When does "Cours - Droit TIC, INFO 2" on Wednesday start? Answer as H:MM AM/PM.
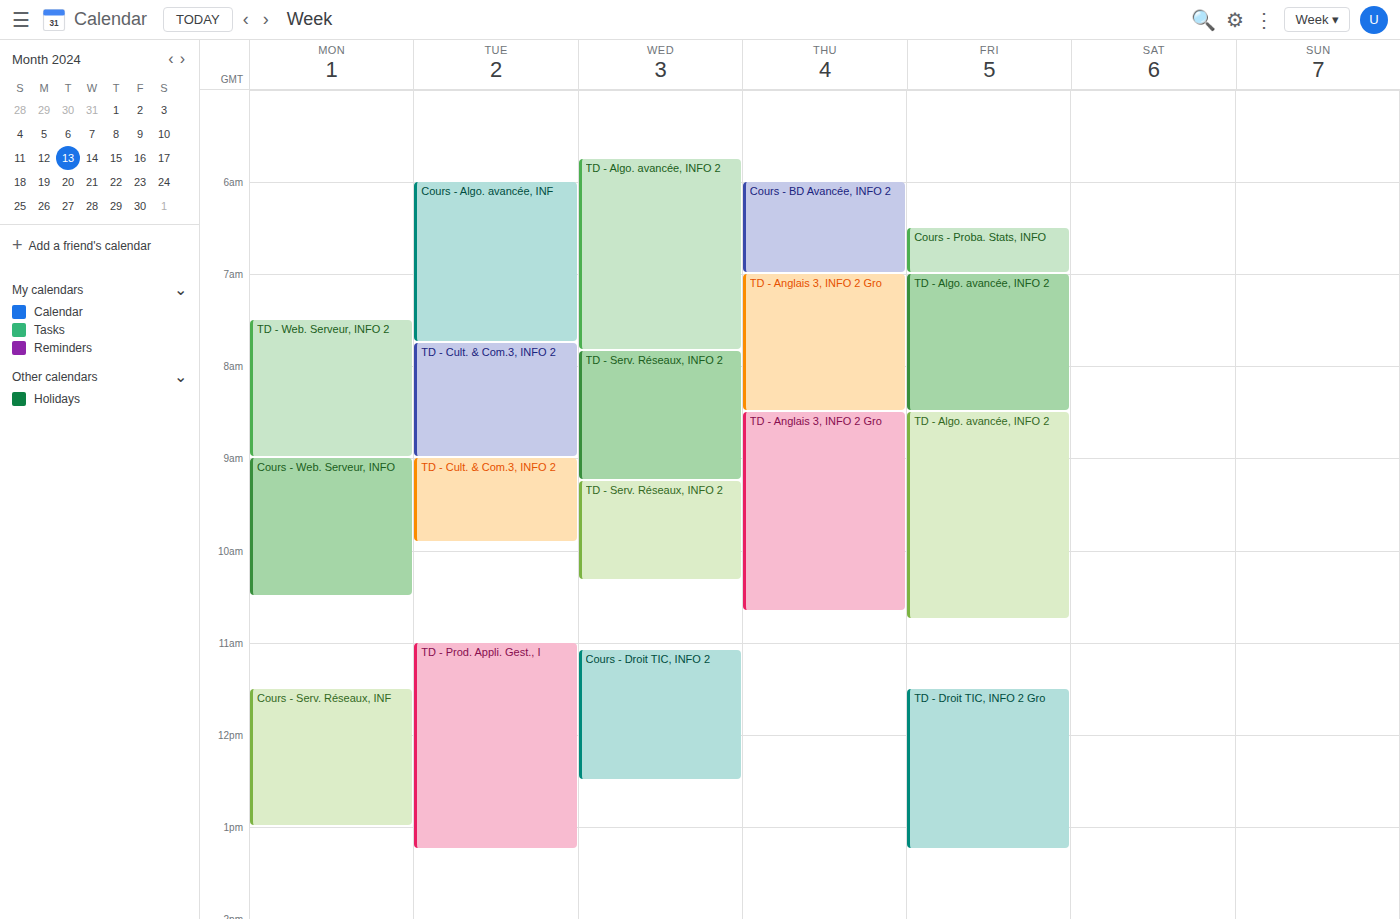
11:05 AM